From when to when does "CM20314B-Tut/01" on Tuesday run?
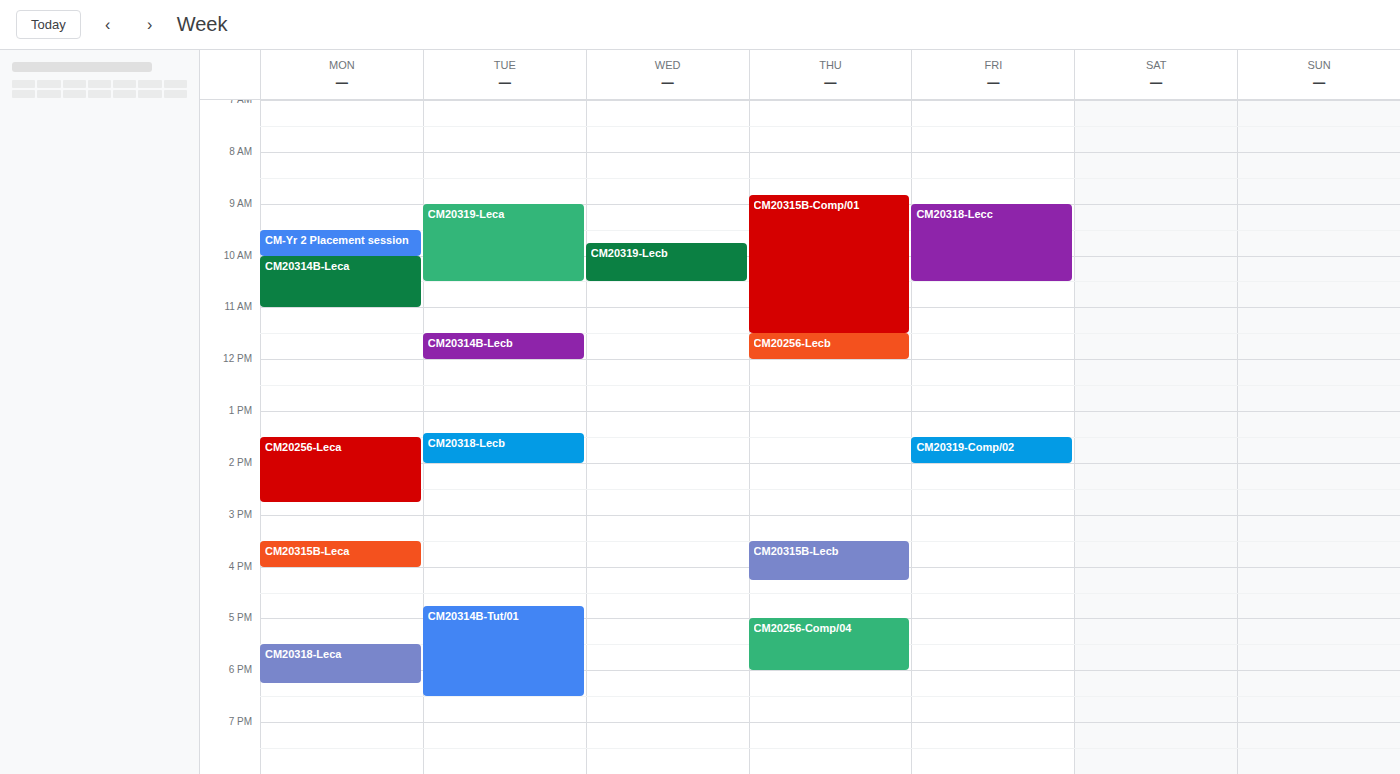
4:45 PM to 6:30 PM